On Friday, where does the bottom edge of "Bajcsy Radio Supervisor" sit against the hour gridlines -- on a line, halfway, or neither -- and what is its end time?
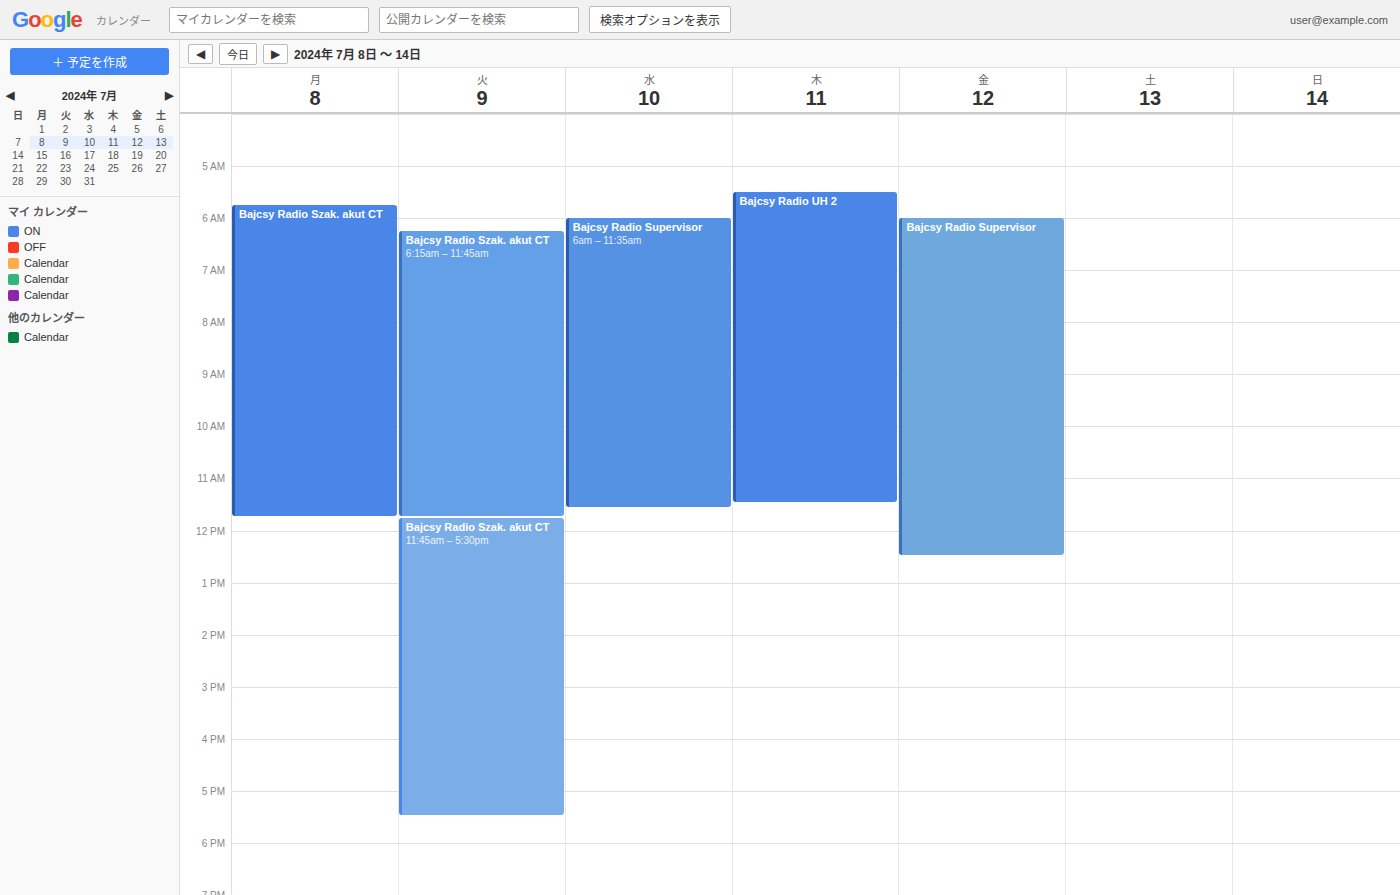
12:30 PM -- halfway between the 12 PM and 1 PM lines.